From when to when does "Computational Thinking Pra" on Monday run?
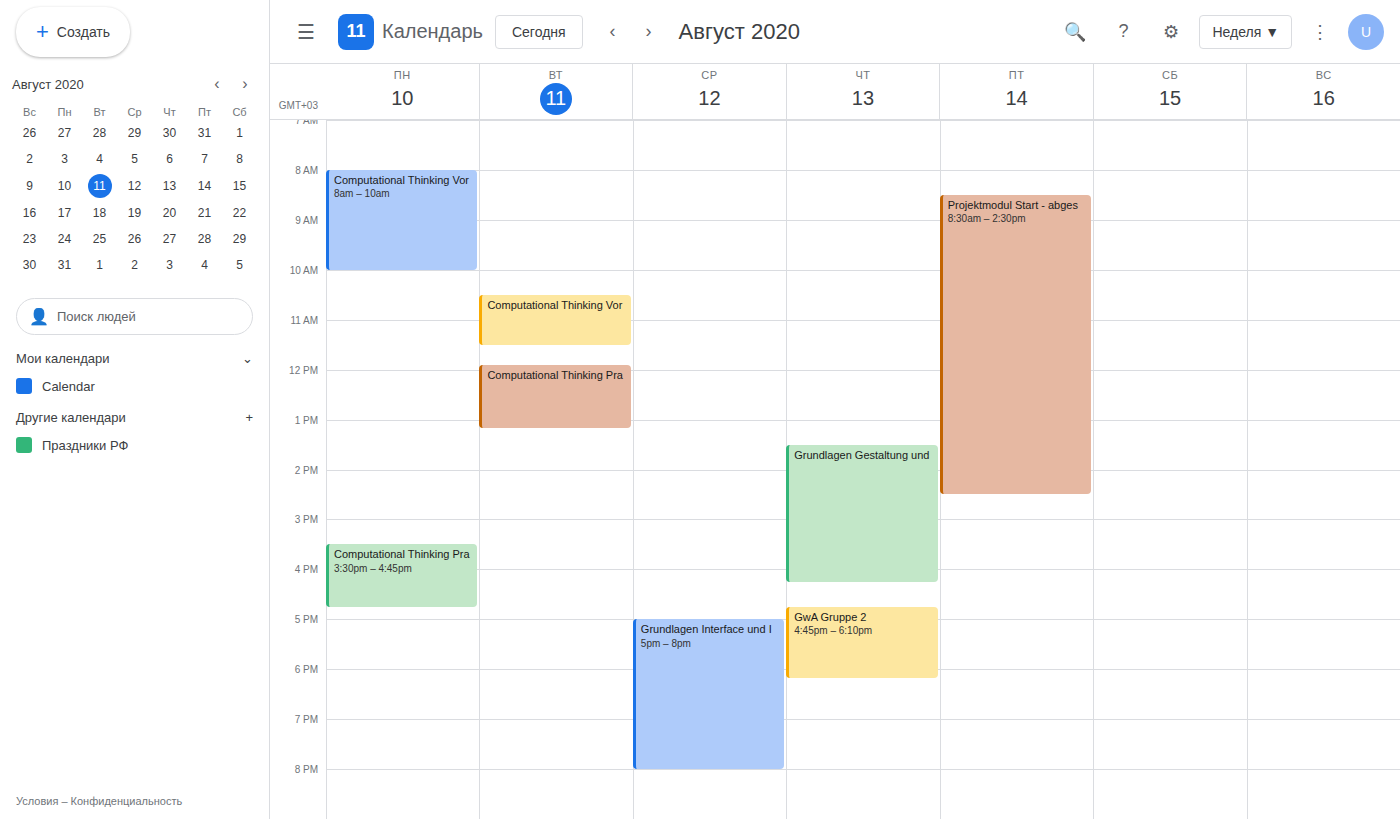
3:30 PM to 4:45 PM